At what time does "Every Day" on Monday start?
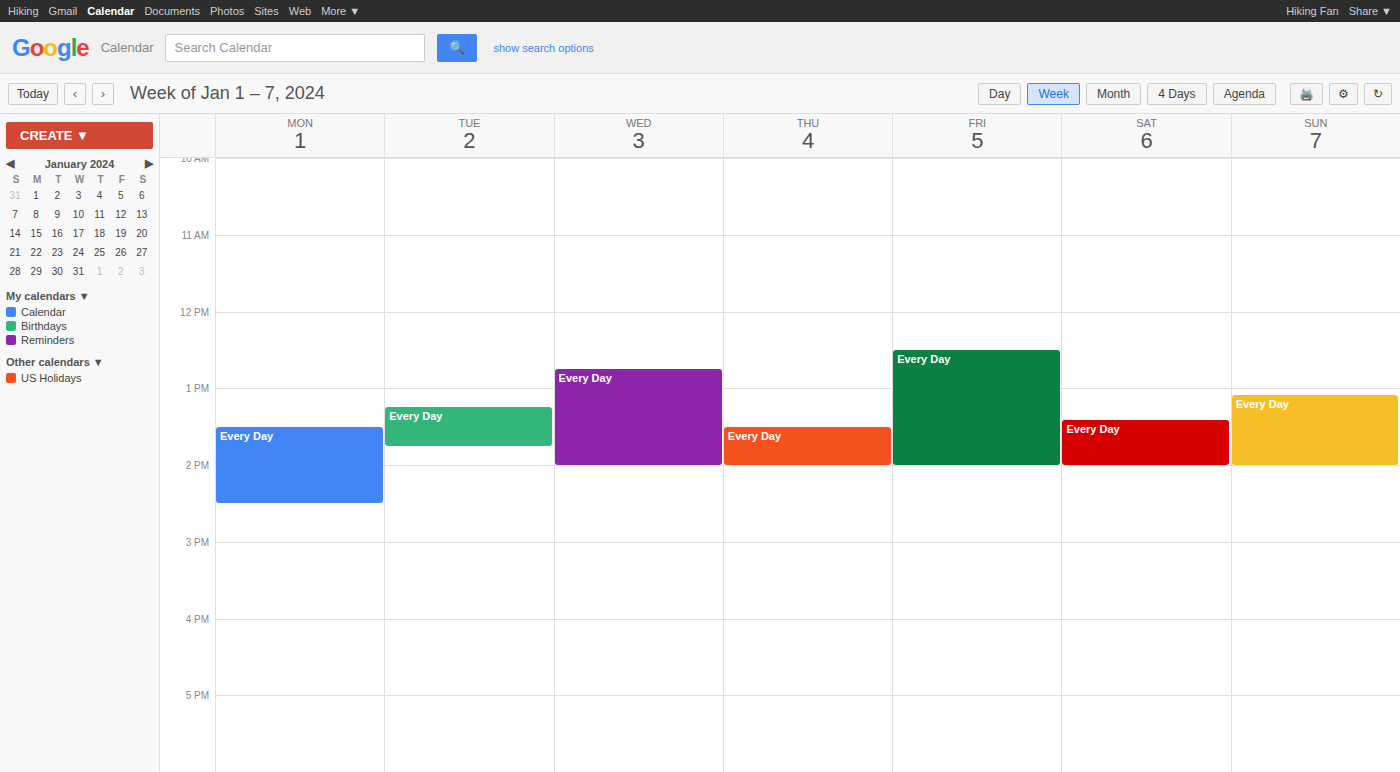
1:30 PM